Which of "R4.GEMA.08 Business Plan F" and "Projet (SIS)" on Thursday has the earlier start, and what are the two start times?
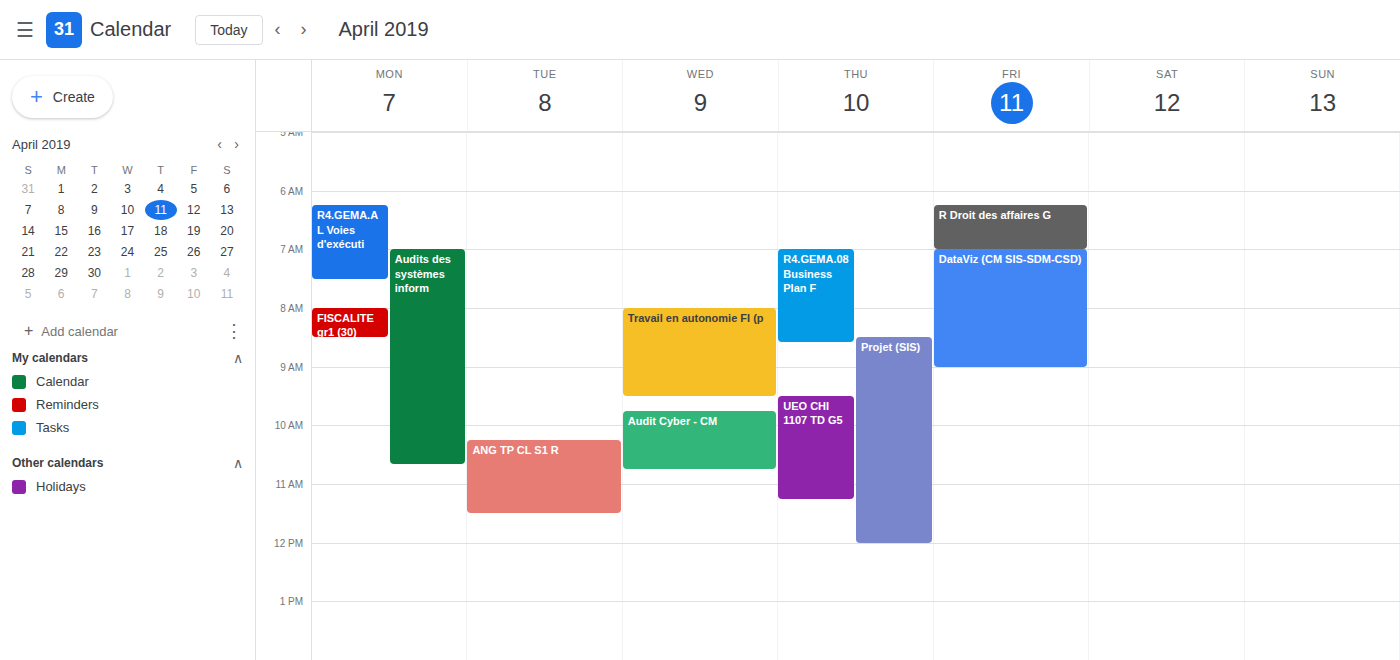
"R4.GEMA.08 Business Plan F" 7:00 AM; "Projet (SIS)" 8:30 AM.